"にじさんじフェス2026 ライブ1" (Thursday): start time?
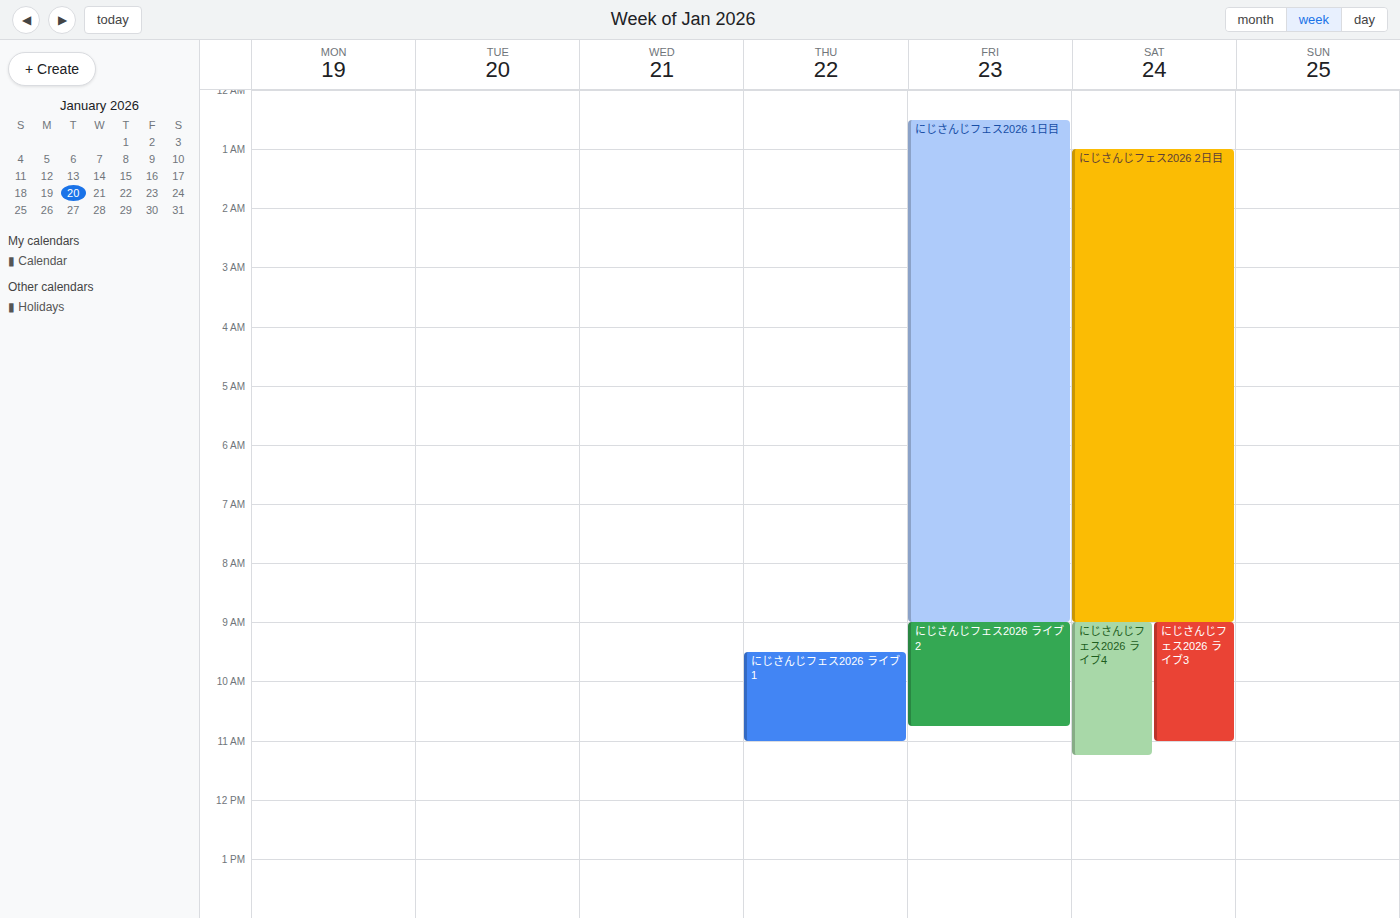
9:30 AM